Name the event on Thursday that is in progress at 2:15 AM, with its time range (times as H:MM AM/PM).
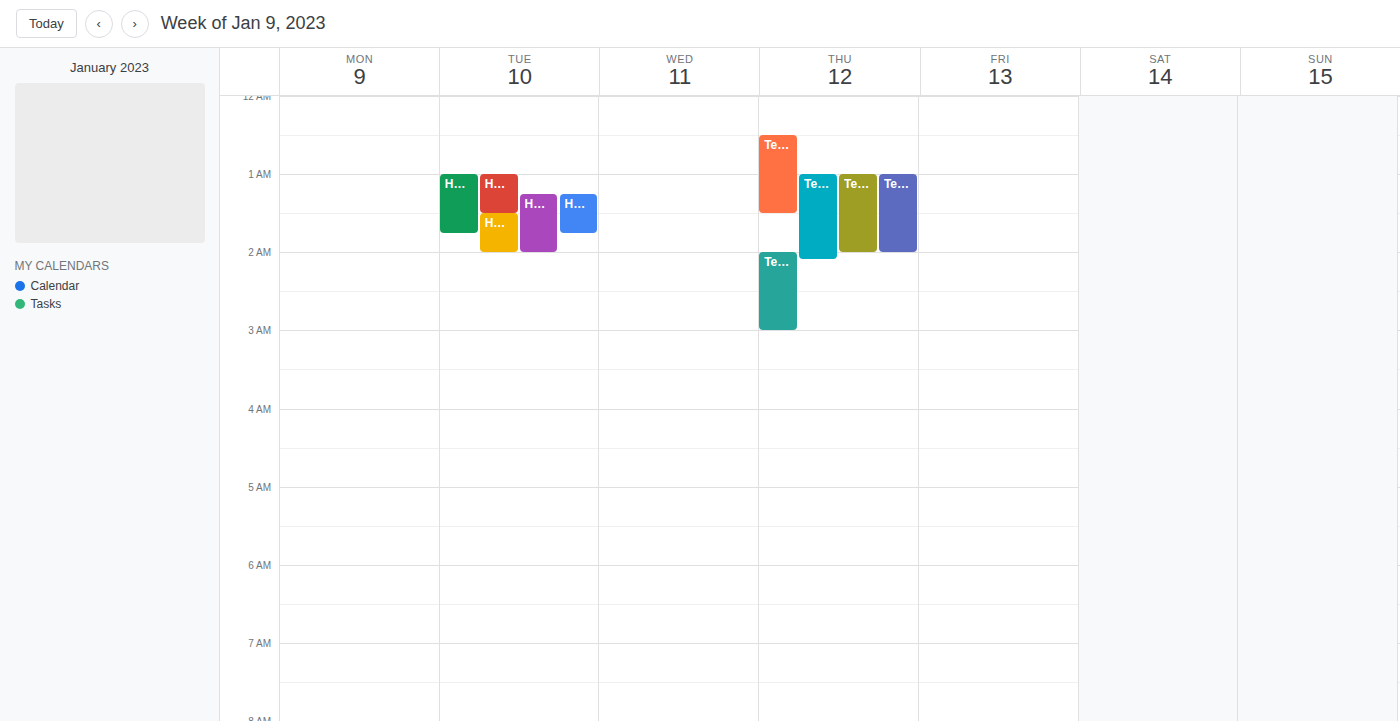
"Test05", 2:00 AM to 3:00 AM